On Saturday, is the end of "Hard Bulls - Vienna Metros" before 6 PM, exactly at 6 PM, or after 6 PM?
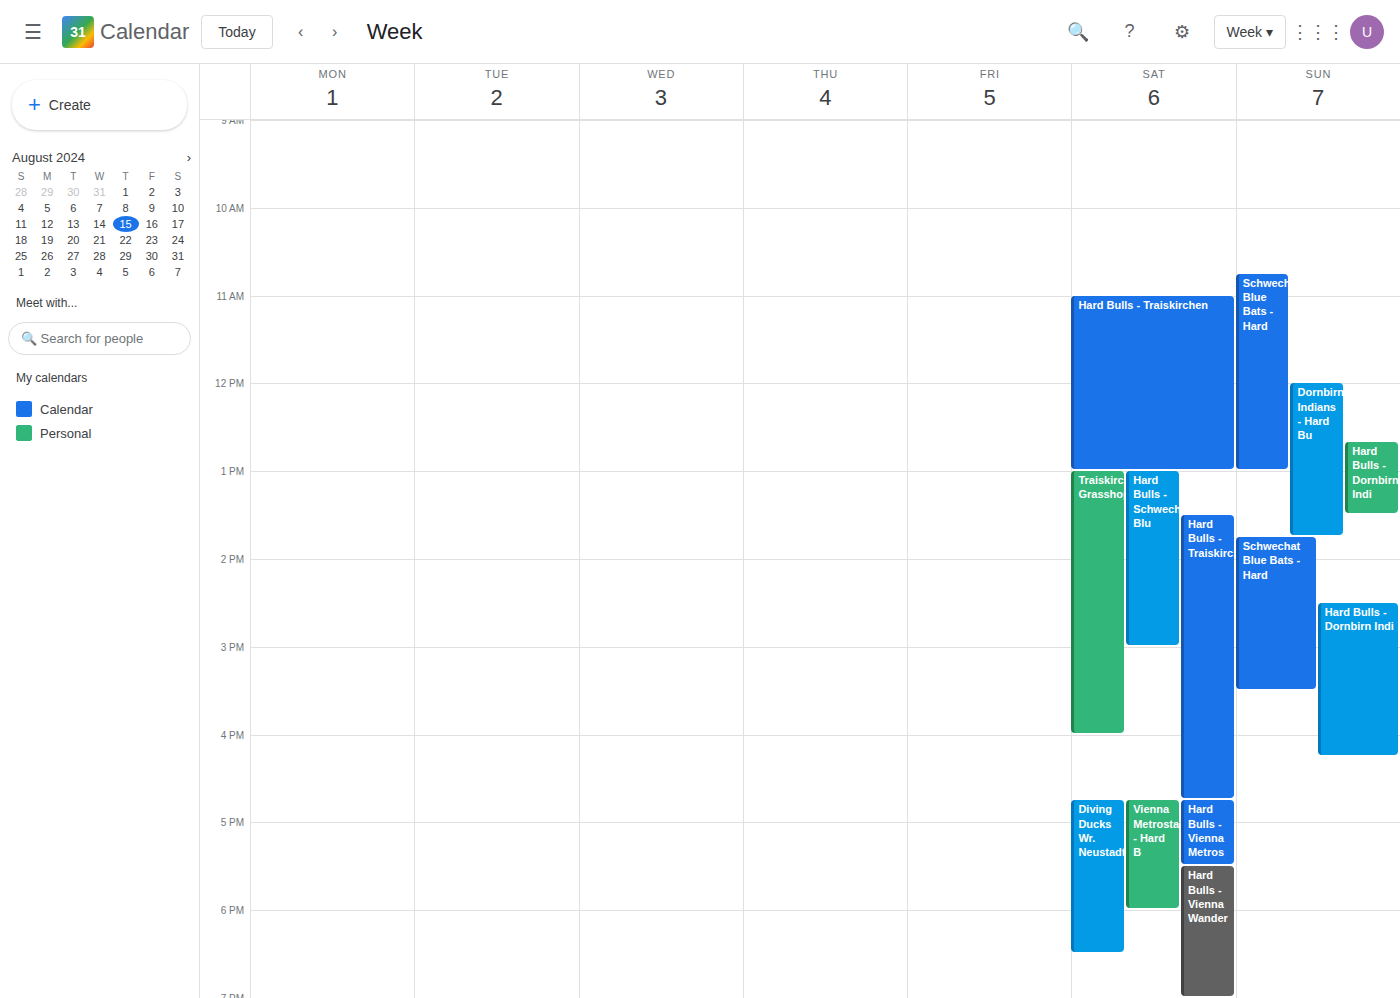
5:30 PM -- before 6 PM, 30 minutes above the 6 PM line.